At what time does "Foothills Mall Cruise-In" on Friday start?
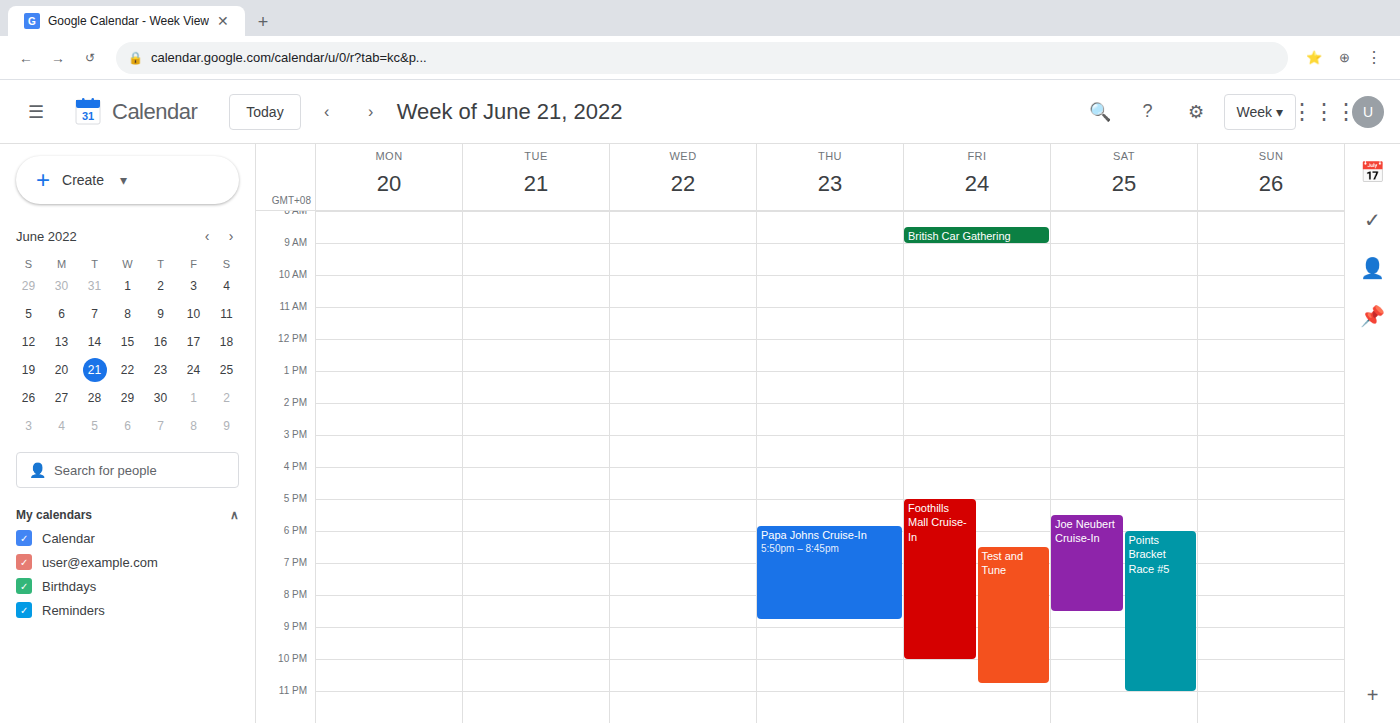
5:00 PM